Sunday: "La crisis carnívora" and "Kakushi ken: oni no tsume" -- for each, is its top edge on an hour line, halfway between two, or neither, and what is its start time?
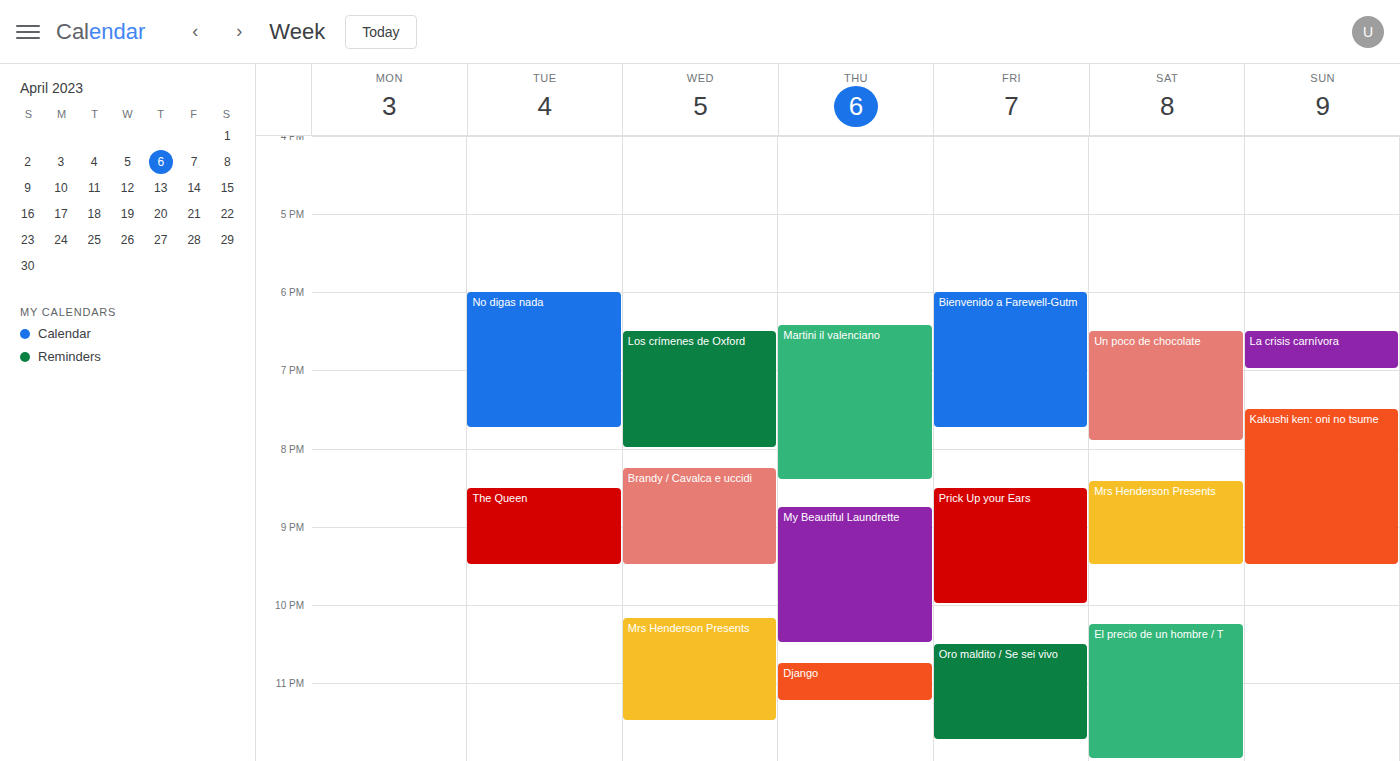
"La crisis carnívora": 6:30 PM, halfway between the 6 PM and 7 PM lines. "Kakushi ken: oni no tsume": 7:30 PM, halfway between the 7 PM and 8 PM lines.